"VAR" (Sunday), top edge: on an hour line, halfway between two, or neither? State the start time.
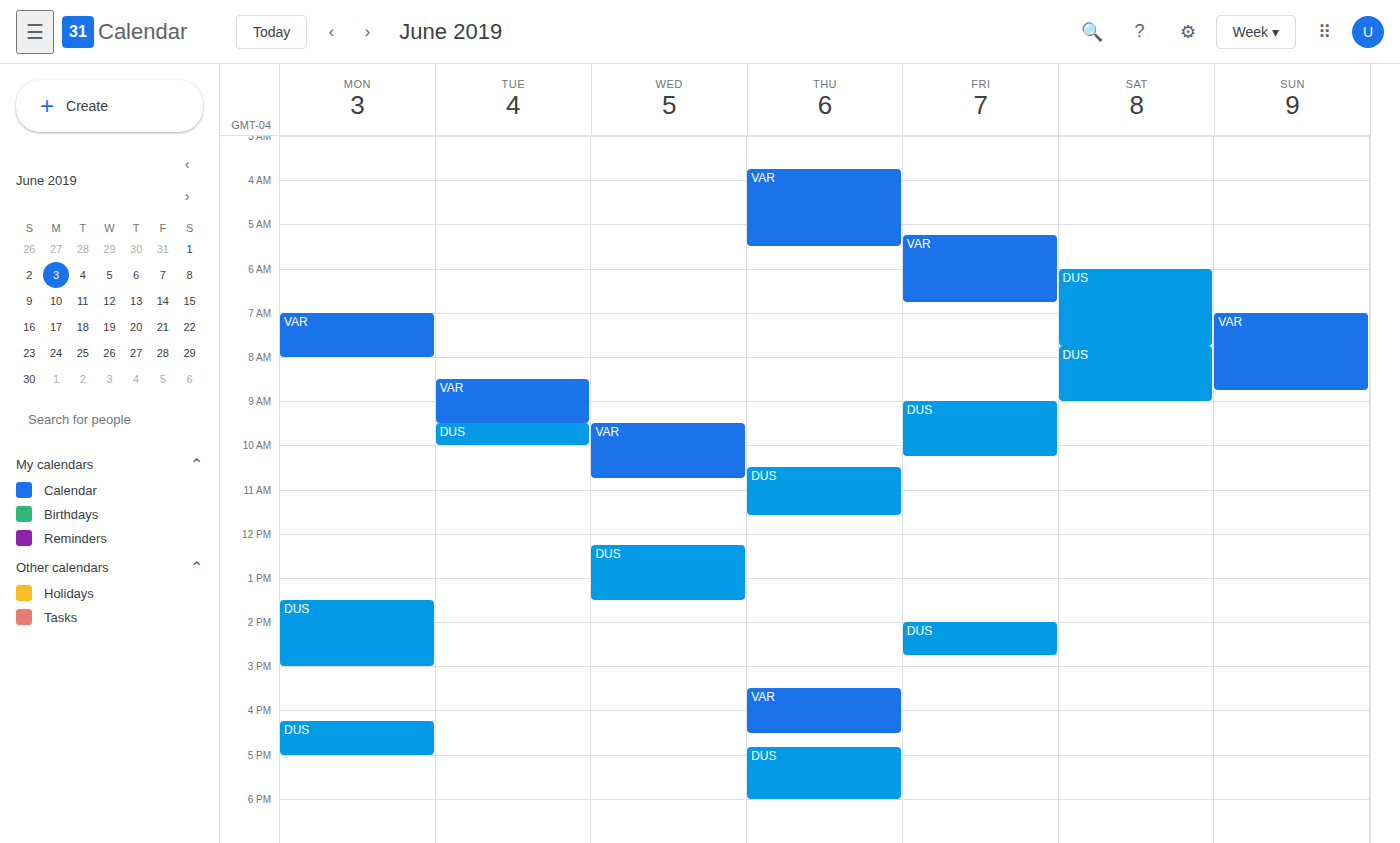
7:00 AM -- exactly on the 7 AM line.